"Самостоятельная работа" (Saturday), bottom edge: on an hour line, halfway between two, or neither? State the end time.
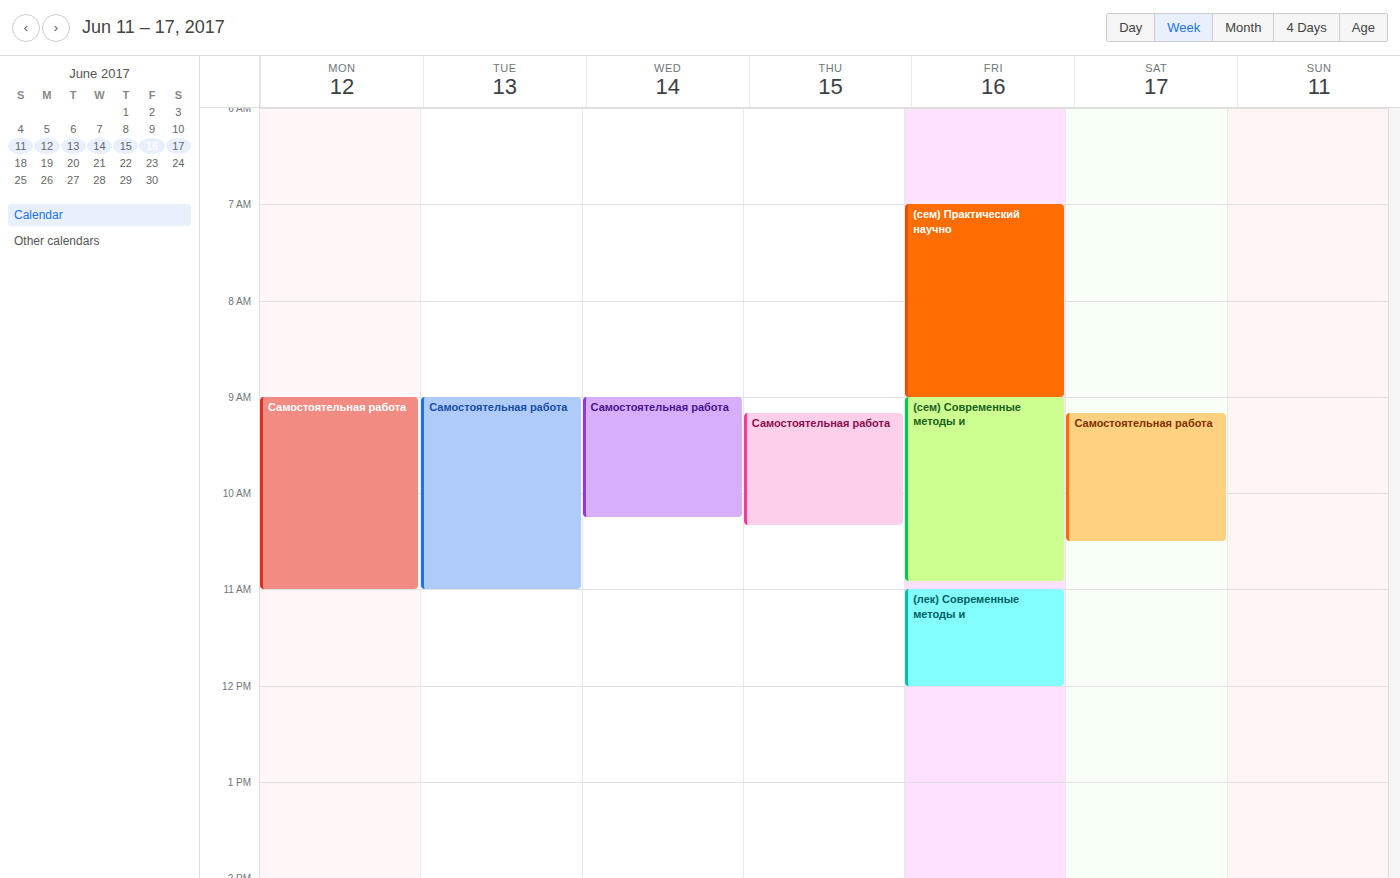
10:30 -- halfway between the 10:00 and 11:00 lines.